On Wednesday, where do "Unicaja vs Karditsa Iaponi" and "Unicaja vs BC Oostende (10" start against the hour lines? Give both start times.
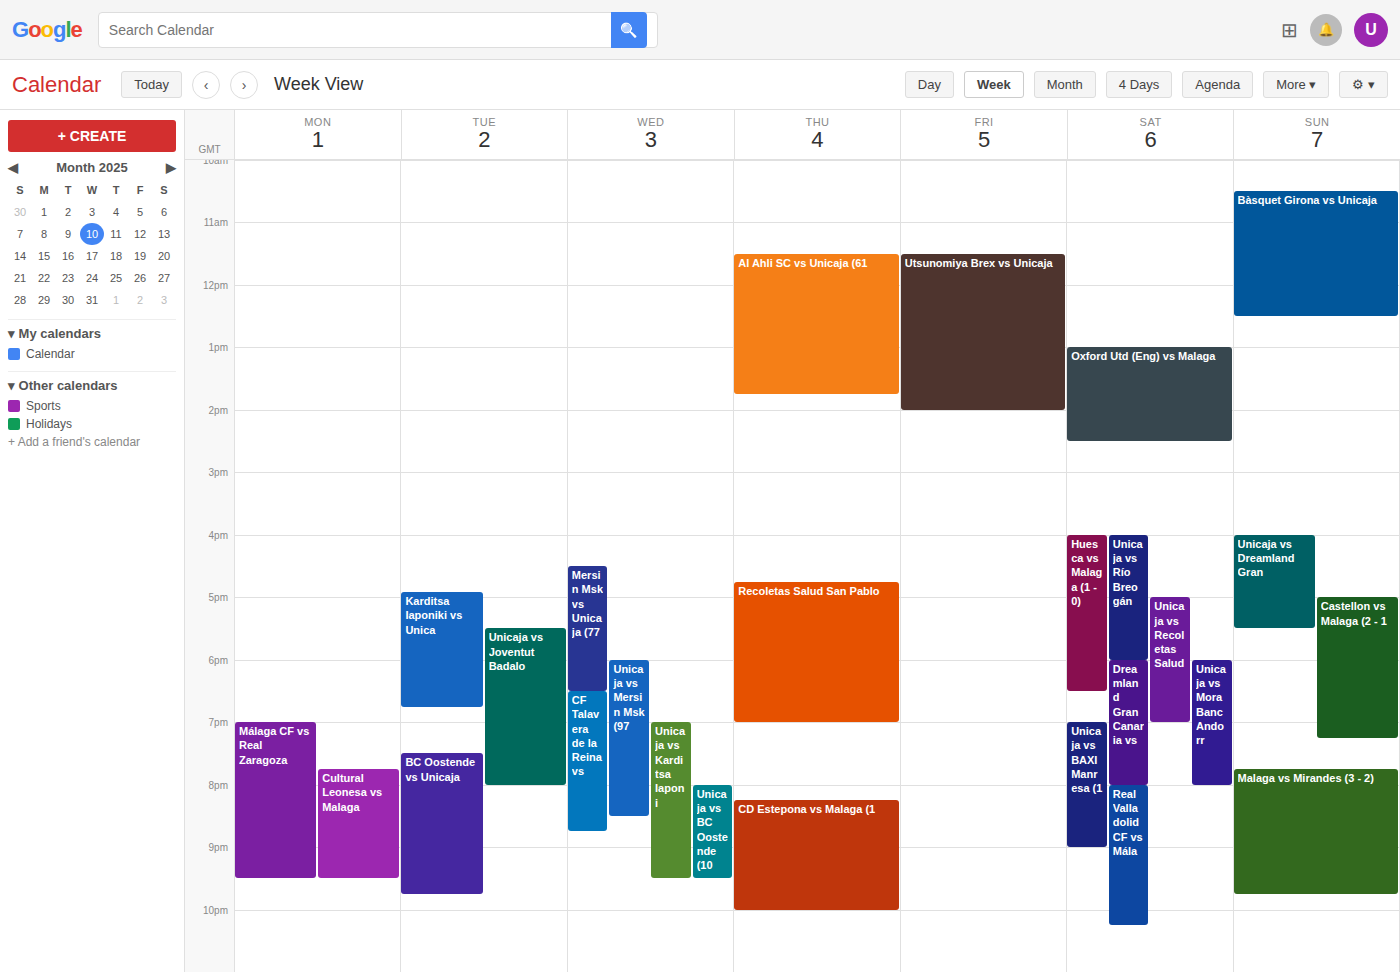
"Unicaja vs Karditsa Iaponi": 7:00 PM, exactly on the 7 PM line. "Unicaja vs BC Oostende (10": 8:00 PM, exactly on the 8 PM line.